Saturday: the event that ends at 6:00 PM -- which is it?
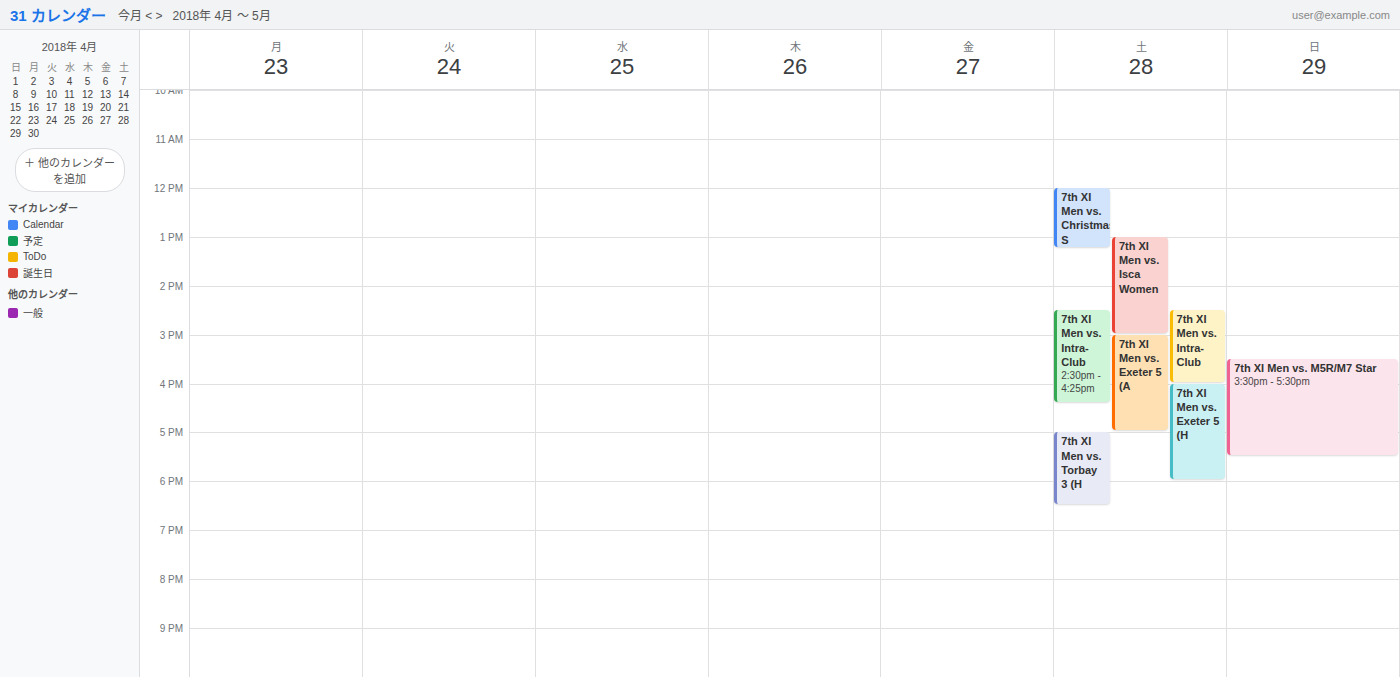
"7th XI Men vs. Exeter 5 (H"